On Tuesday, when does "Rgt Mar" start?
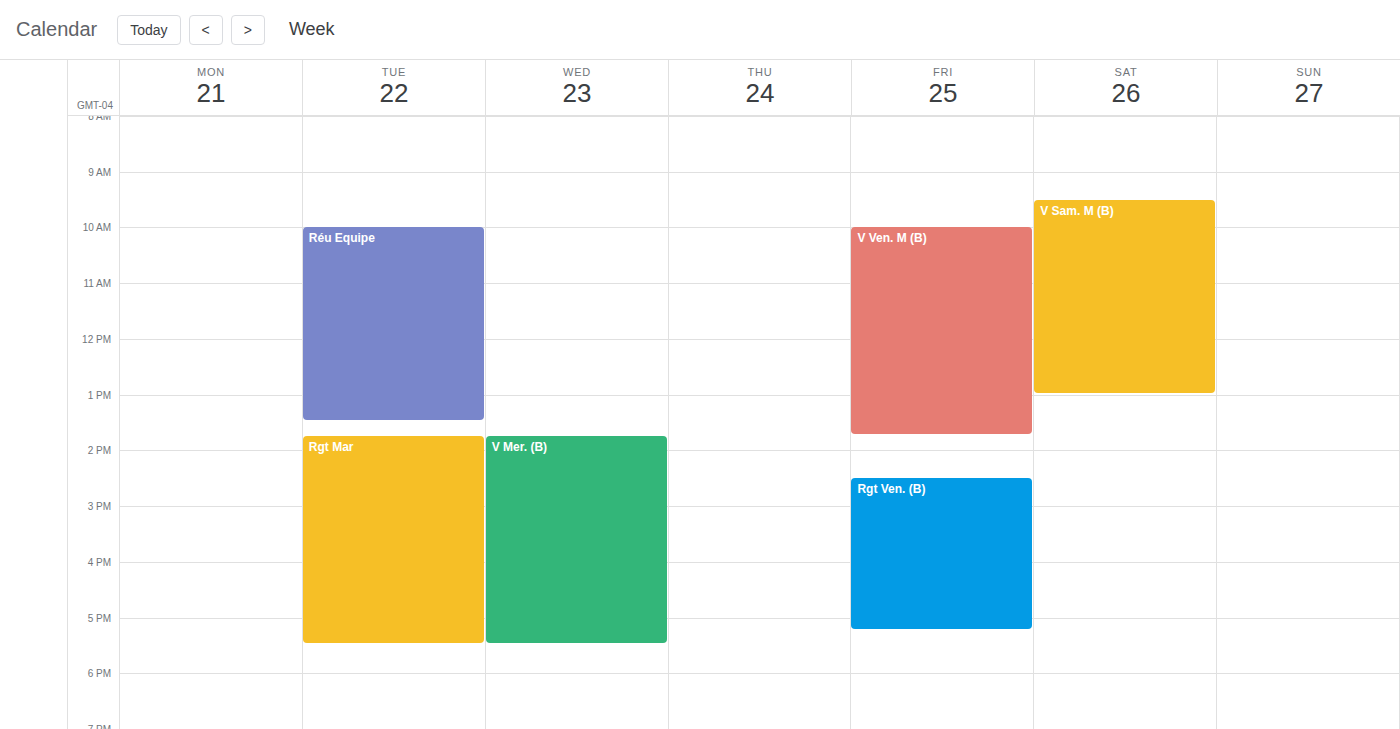
1:45 PM